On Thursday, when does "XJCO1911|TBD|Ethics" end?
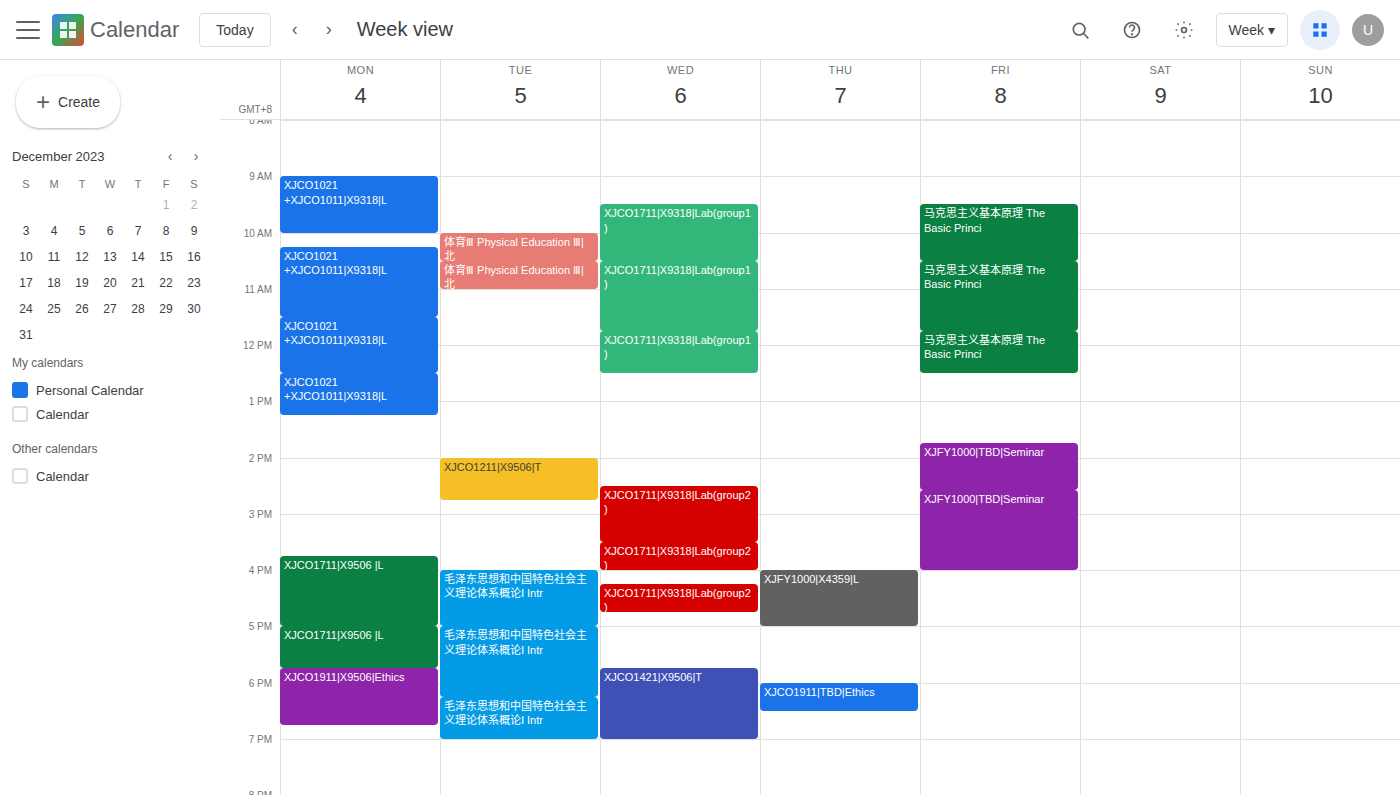
6:30 PM